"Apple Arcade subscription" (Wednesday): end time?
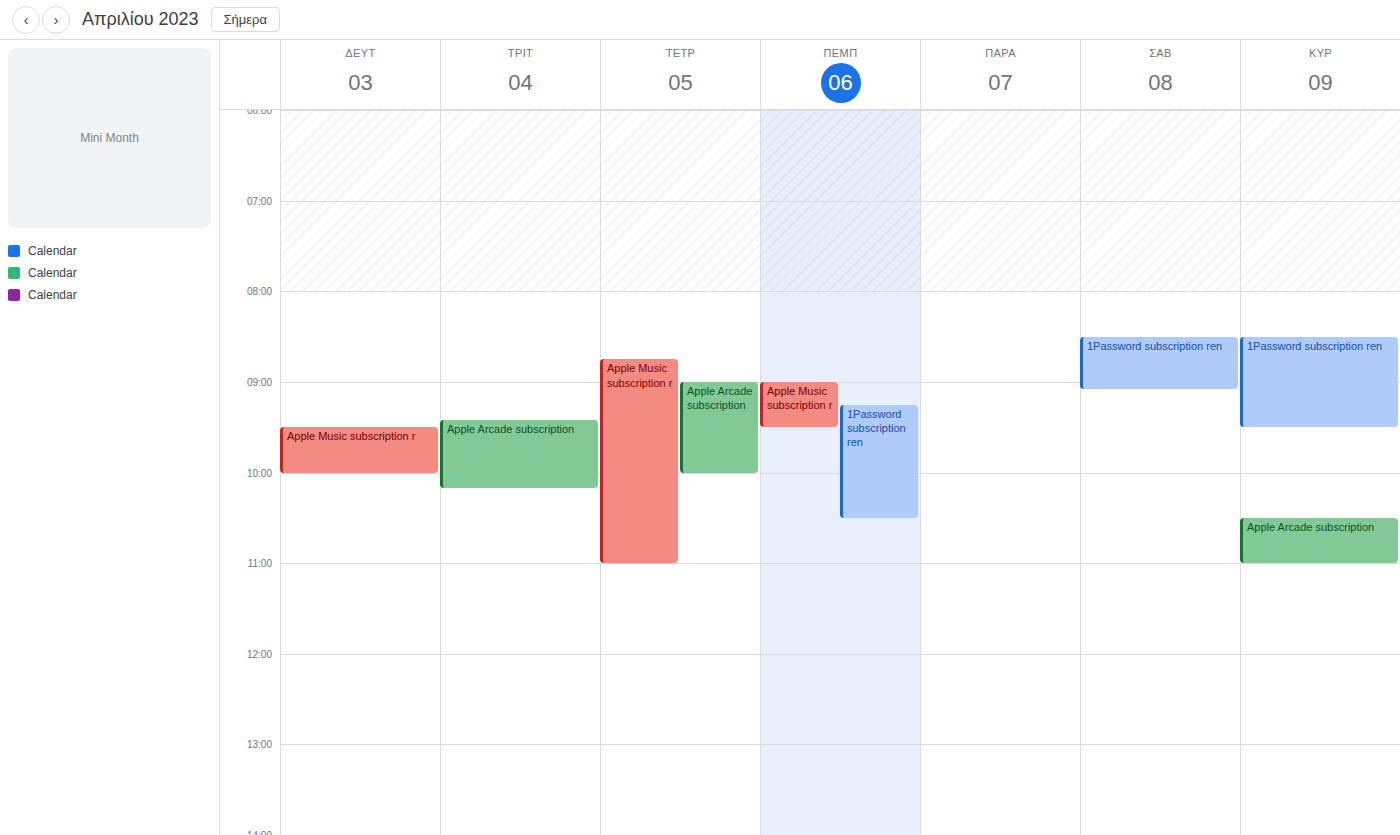
10:00 AM